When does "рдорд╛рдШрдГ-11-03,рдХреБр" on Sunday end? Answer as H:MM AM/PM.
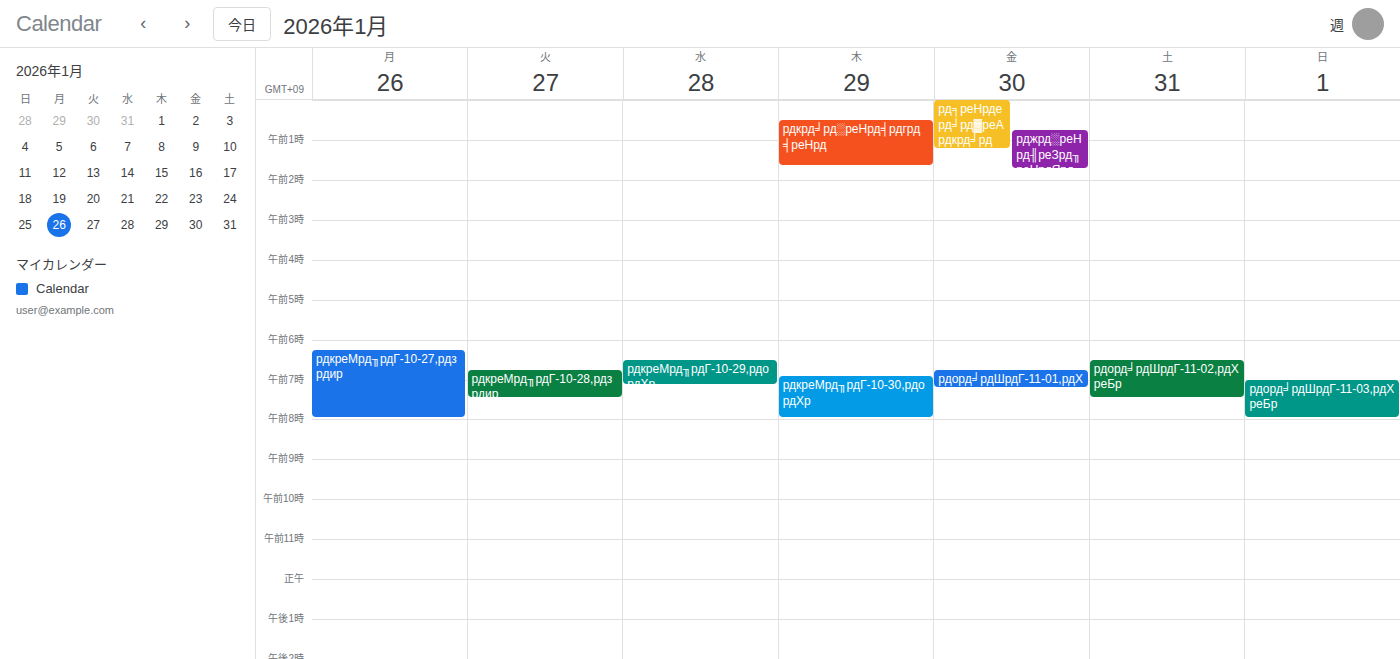
8:00 AM